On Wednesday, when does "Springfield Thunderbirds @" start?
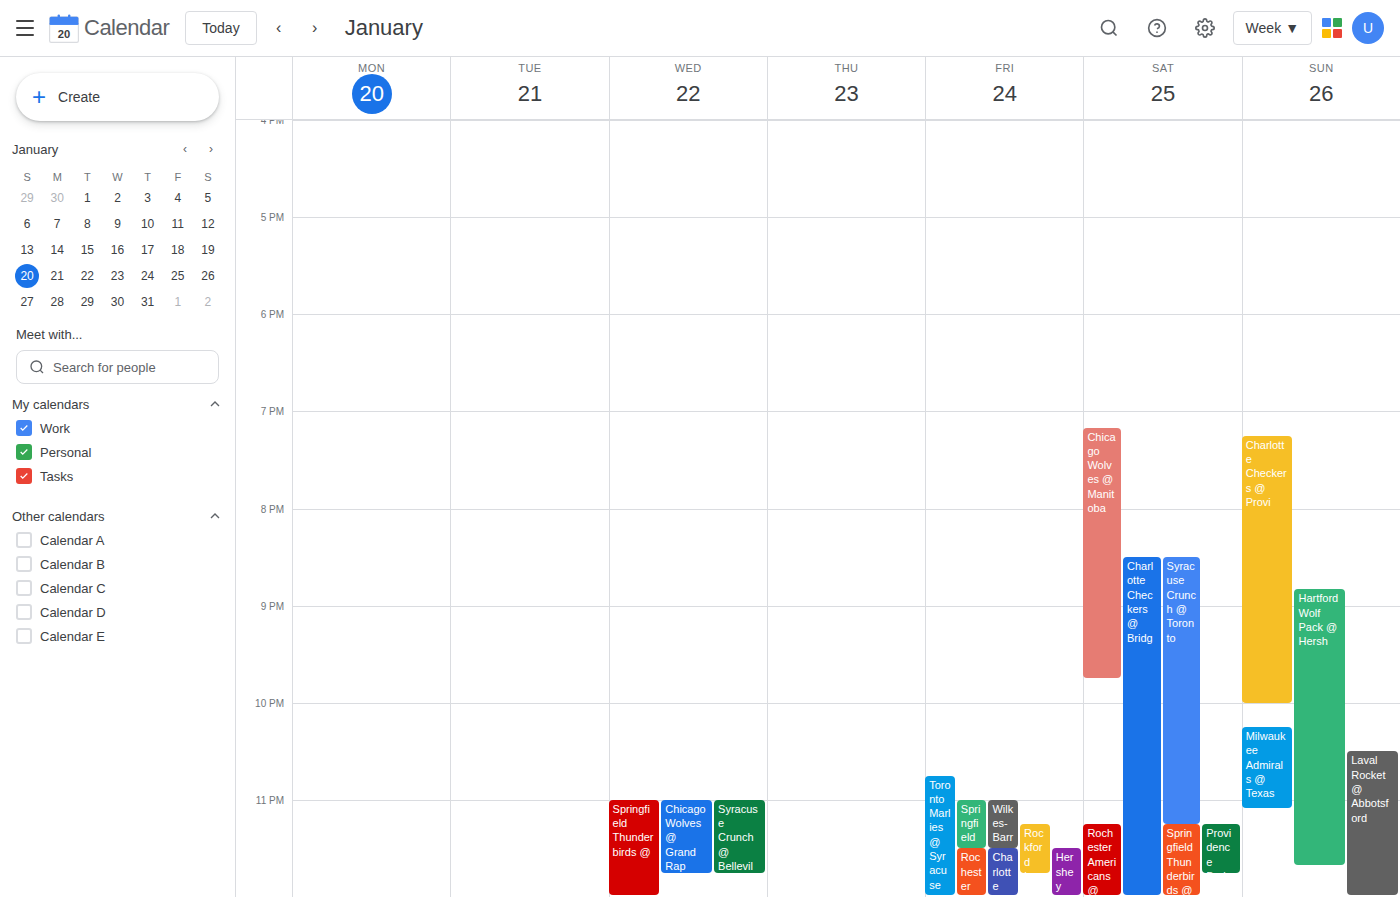
11:00 PM